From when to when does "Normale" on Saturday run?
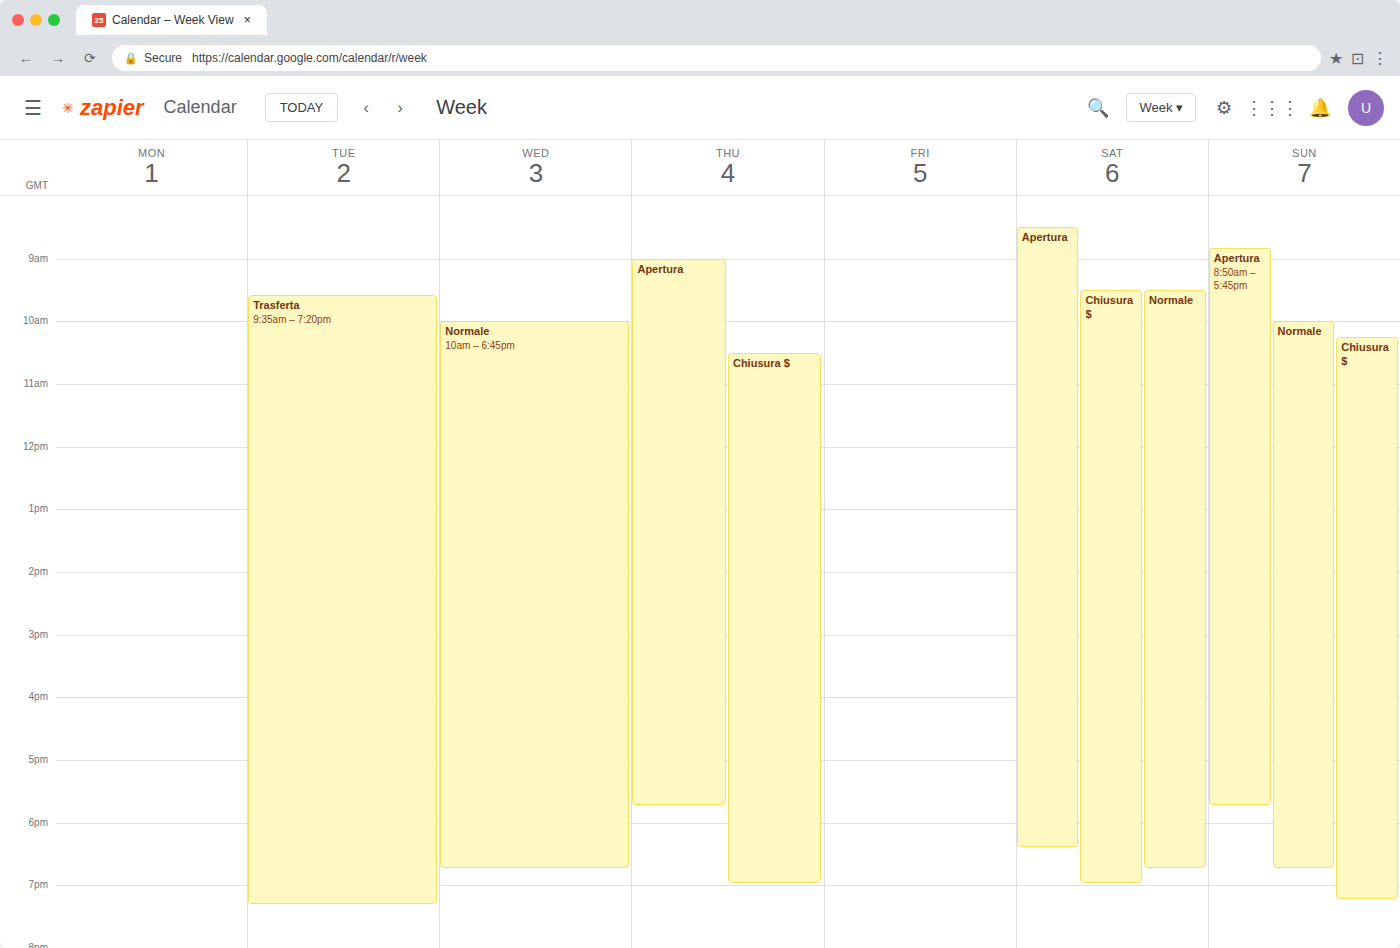
9:30 AM to 6:45 PM